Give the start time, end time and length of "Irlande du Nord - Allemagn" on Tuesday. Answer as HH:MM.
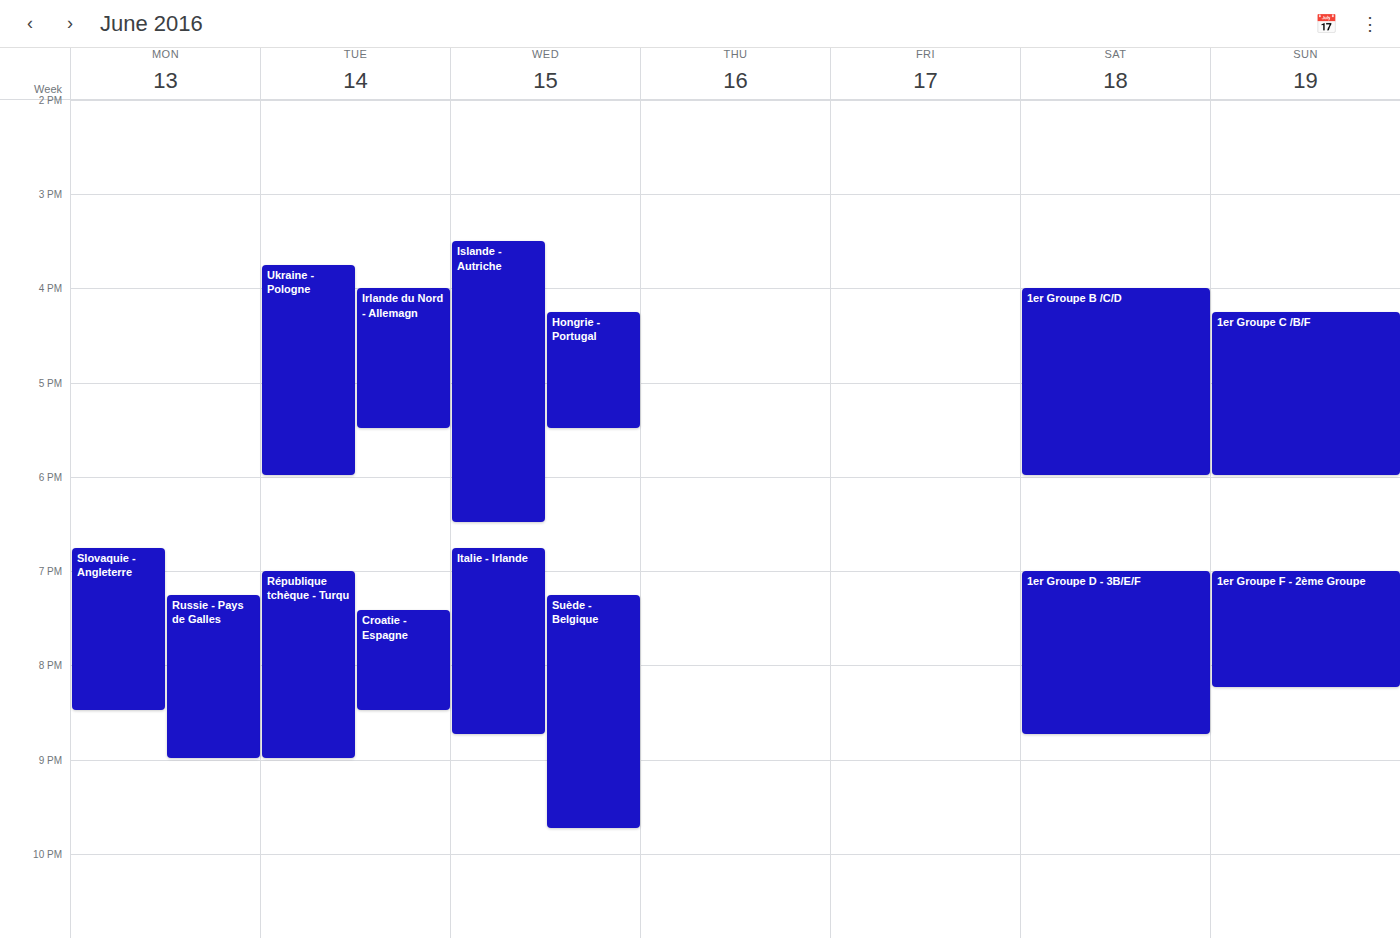
16:00 to 17:30, 1 hour 30 minutes